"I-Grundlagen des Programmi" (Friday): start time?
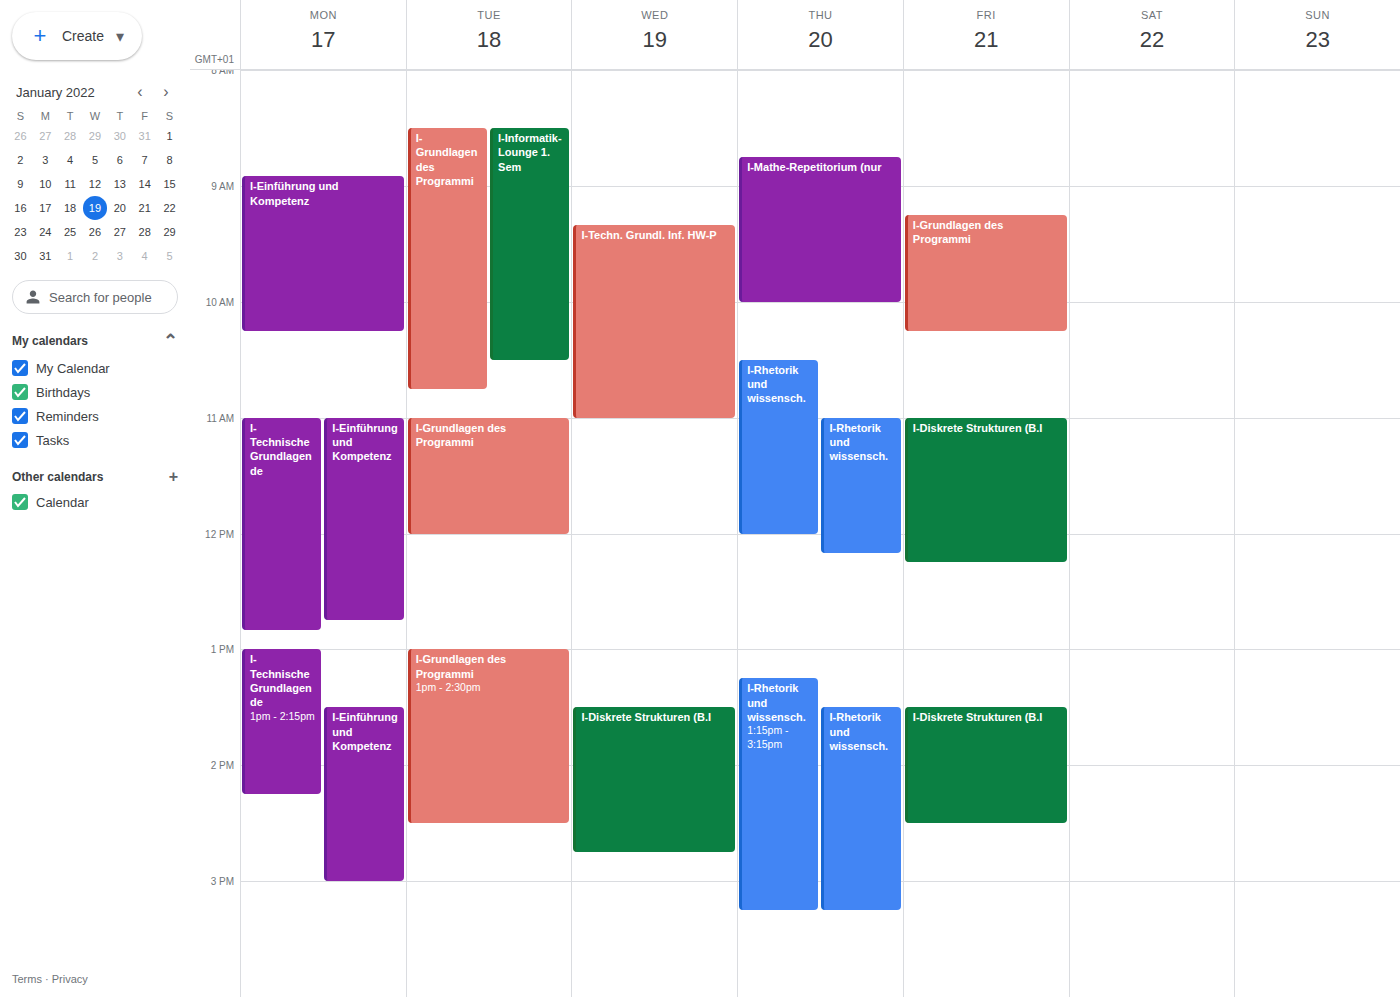
09:15